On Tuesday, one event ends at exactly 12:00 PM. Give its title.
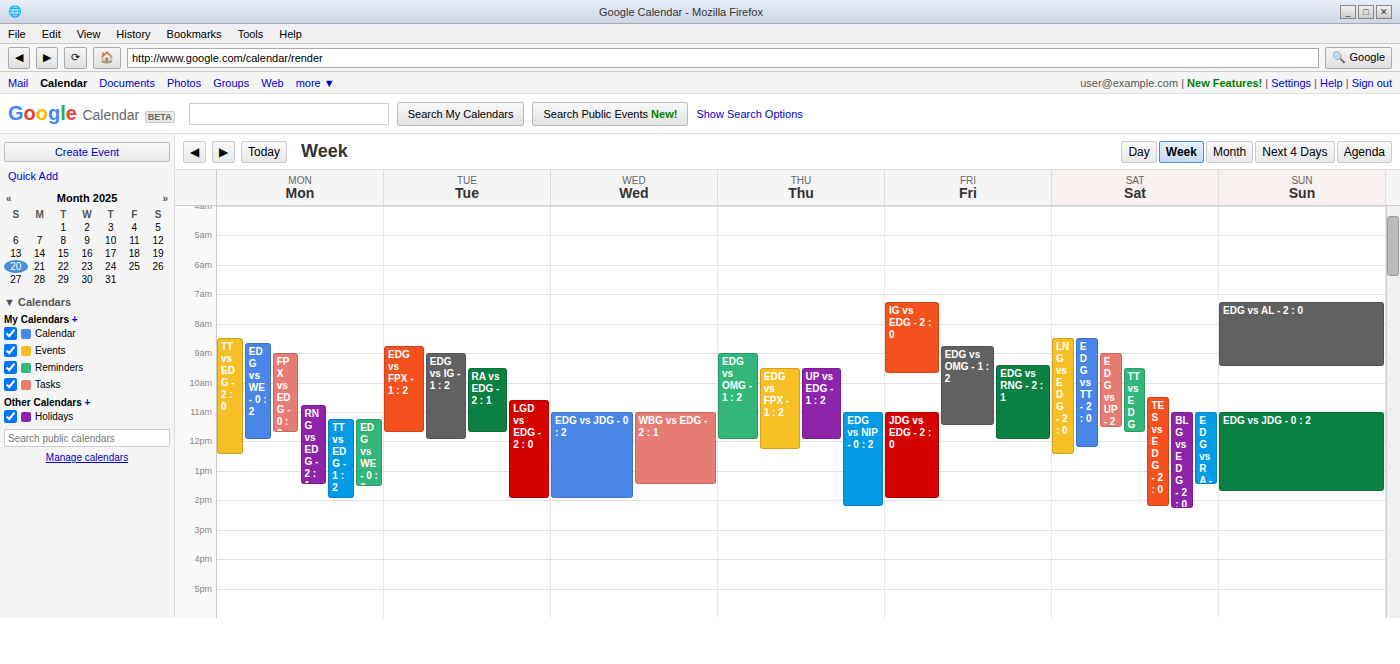
"EDG vs IG - 1 : 2"